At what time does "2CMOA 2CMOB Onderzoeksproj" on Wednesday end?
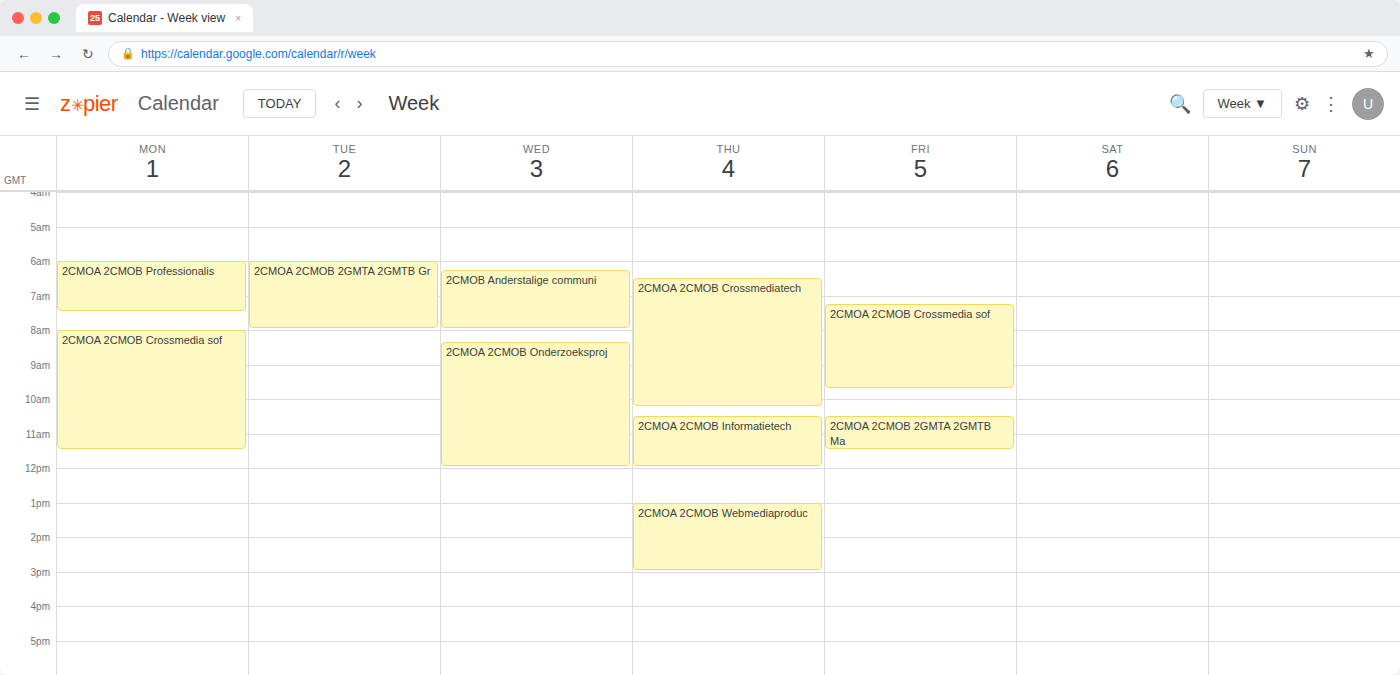
12:00